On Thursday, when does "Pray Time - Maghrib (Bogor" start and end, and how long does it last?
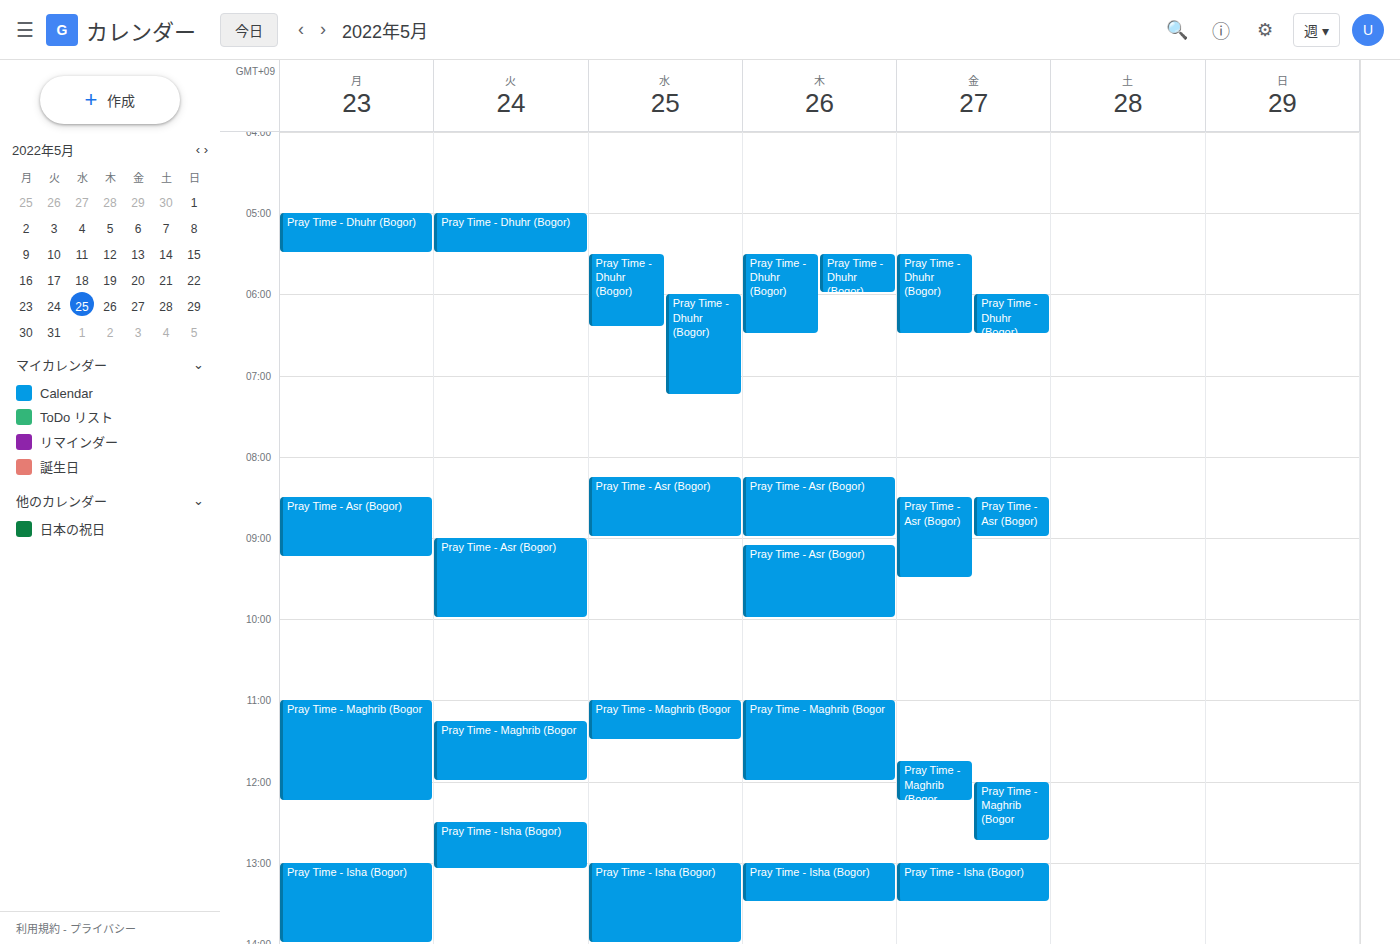
11:00 AM to 12:00 PM, 1 hour